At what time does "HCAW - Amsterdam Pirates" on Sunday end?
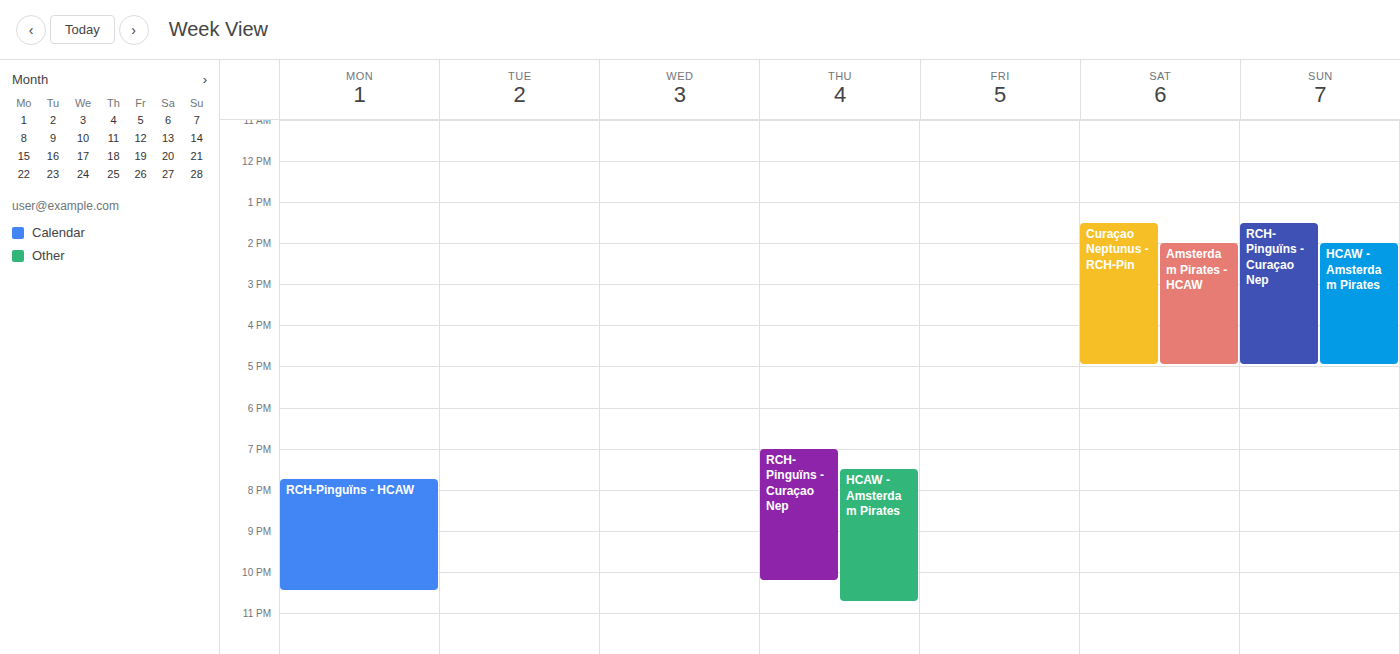
17:00